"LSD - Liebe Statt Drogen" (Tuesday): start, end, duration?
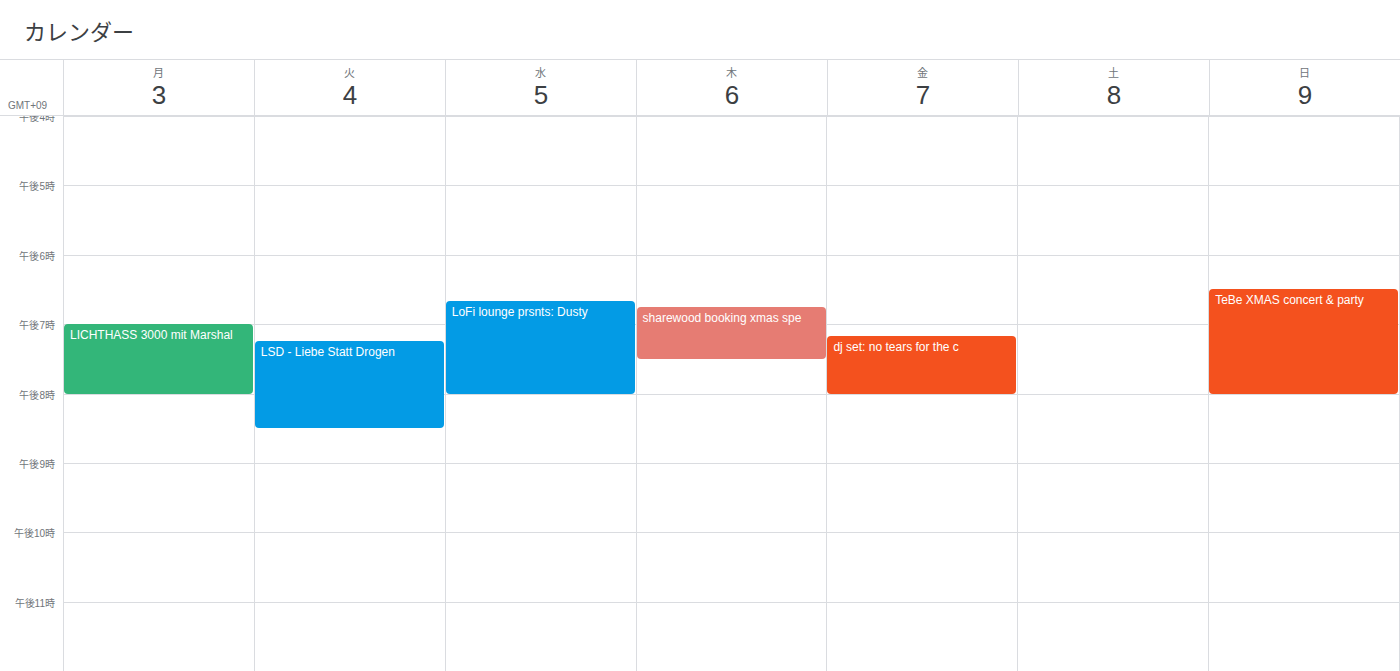
7:15 PM to 8:30 PM, 1 hour 15 minutes